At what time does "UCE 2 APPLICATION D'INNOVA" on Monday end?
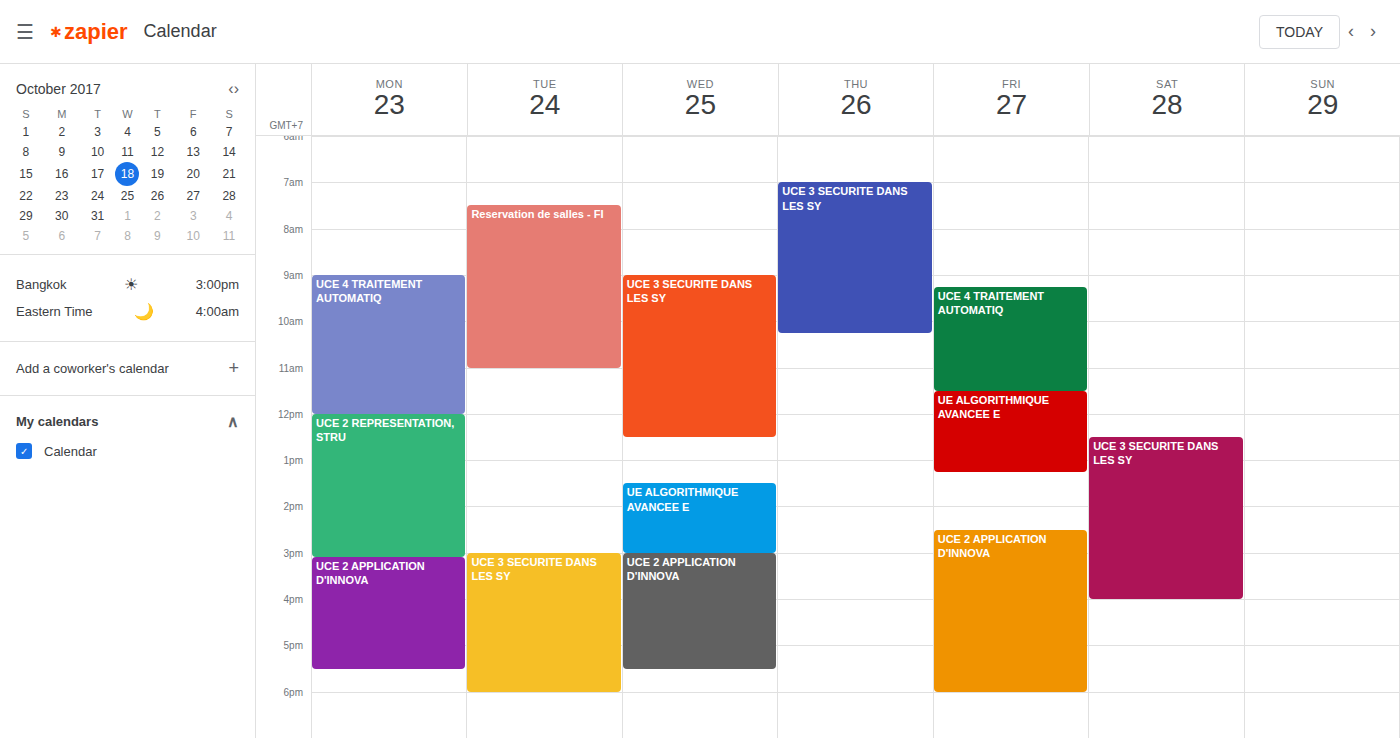
5:30 PM